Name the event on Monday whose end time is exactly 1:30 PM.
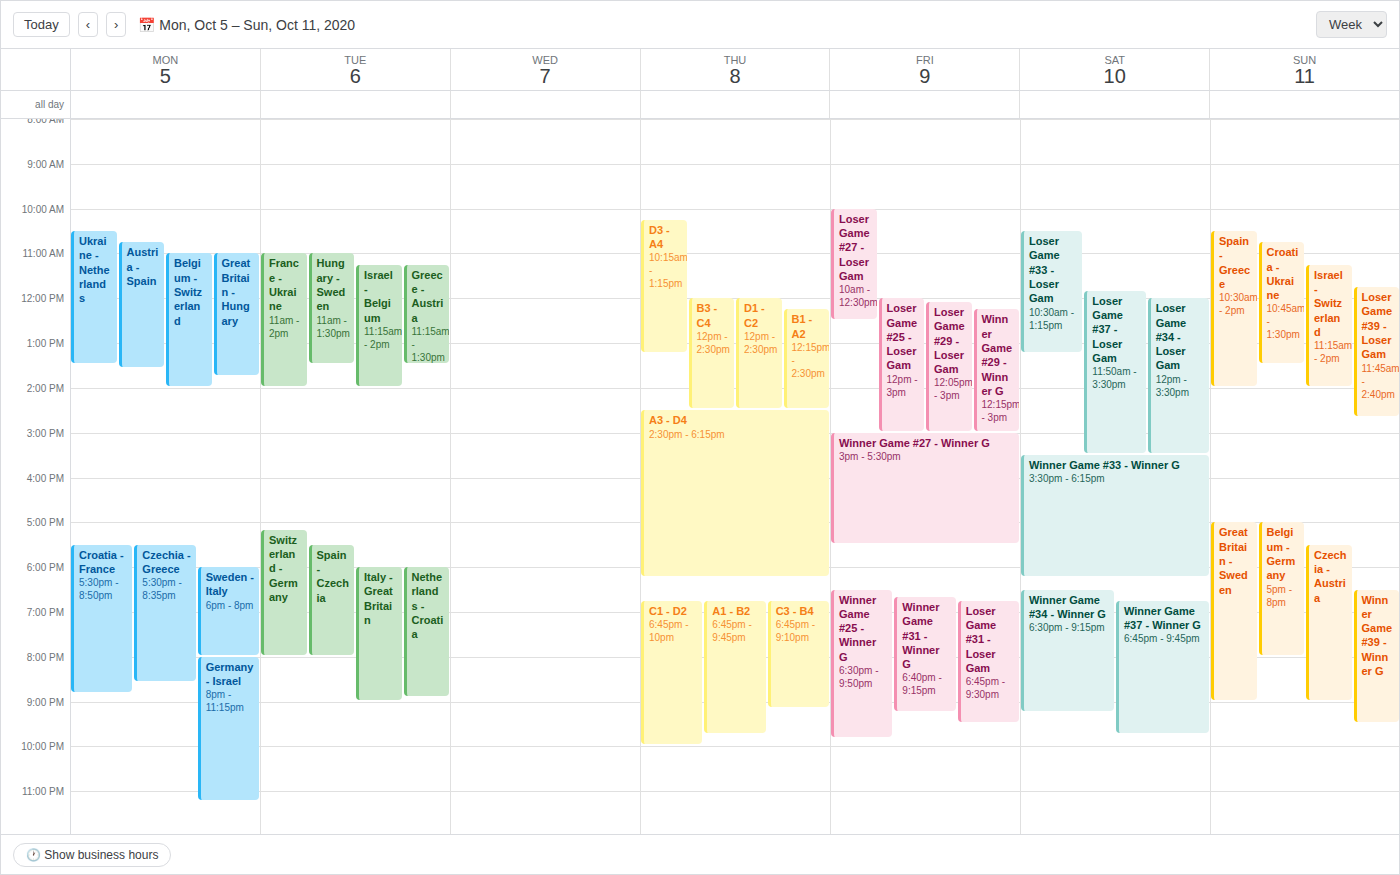
"Ukraine - Netherlands"